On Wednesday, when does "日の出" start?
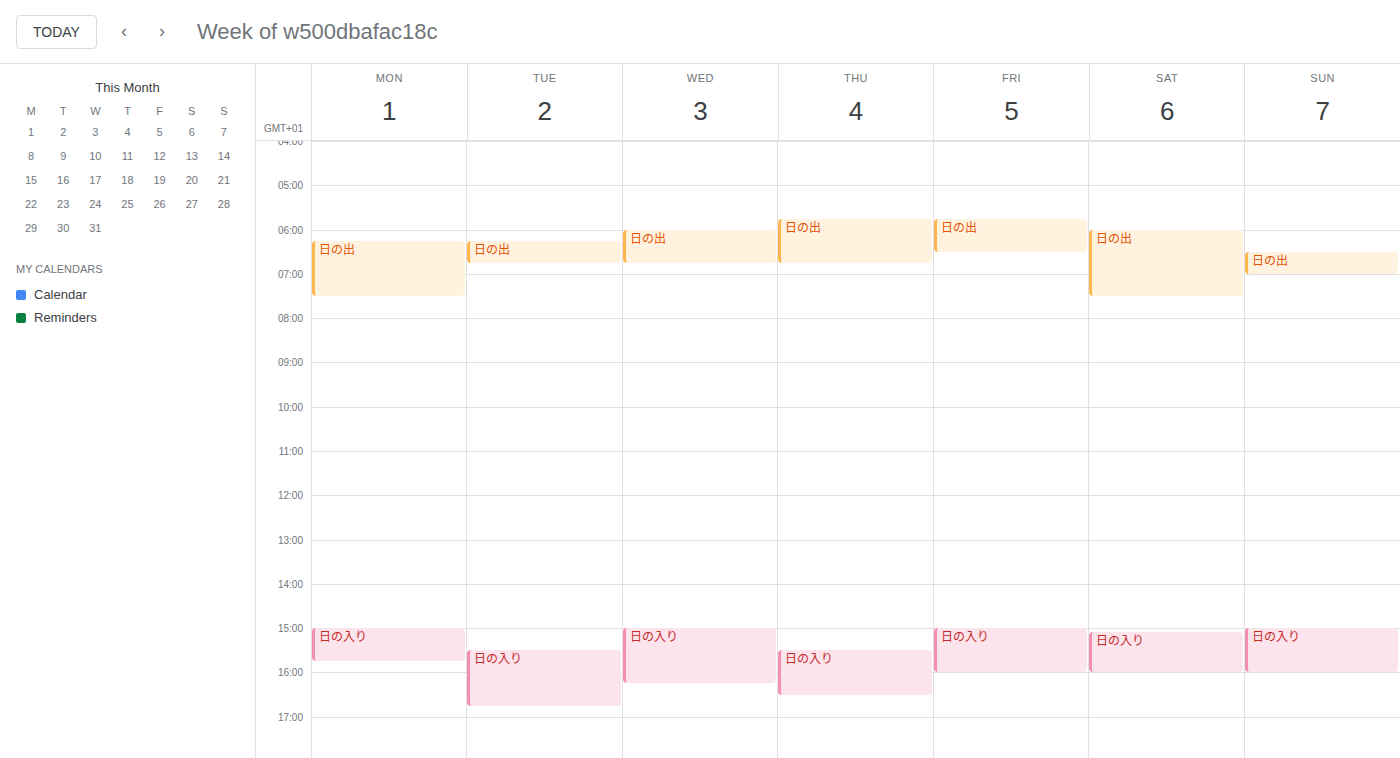
6:00 AM